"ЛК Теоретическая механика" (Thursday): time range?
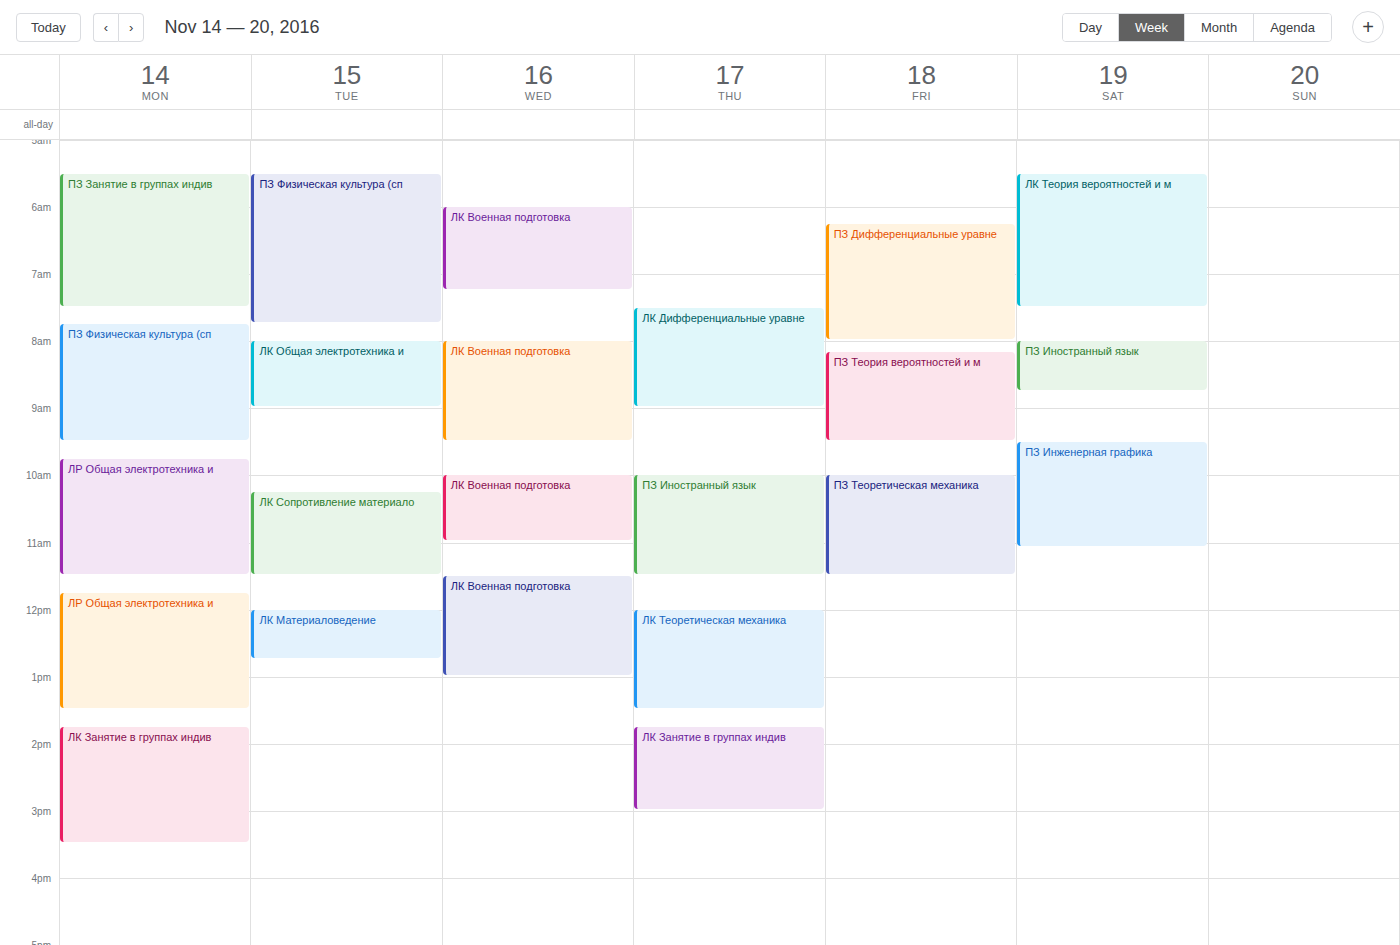
12:00 PM to 1:30 PM